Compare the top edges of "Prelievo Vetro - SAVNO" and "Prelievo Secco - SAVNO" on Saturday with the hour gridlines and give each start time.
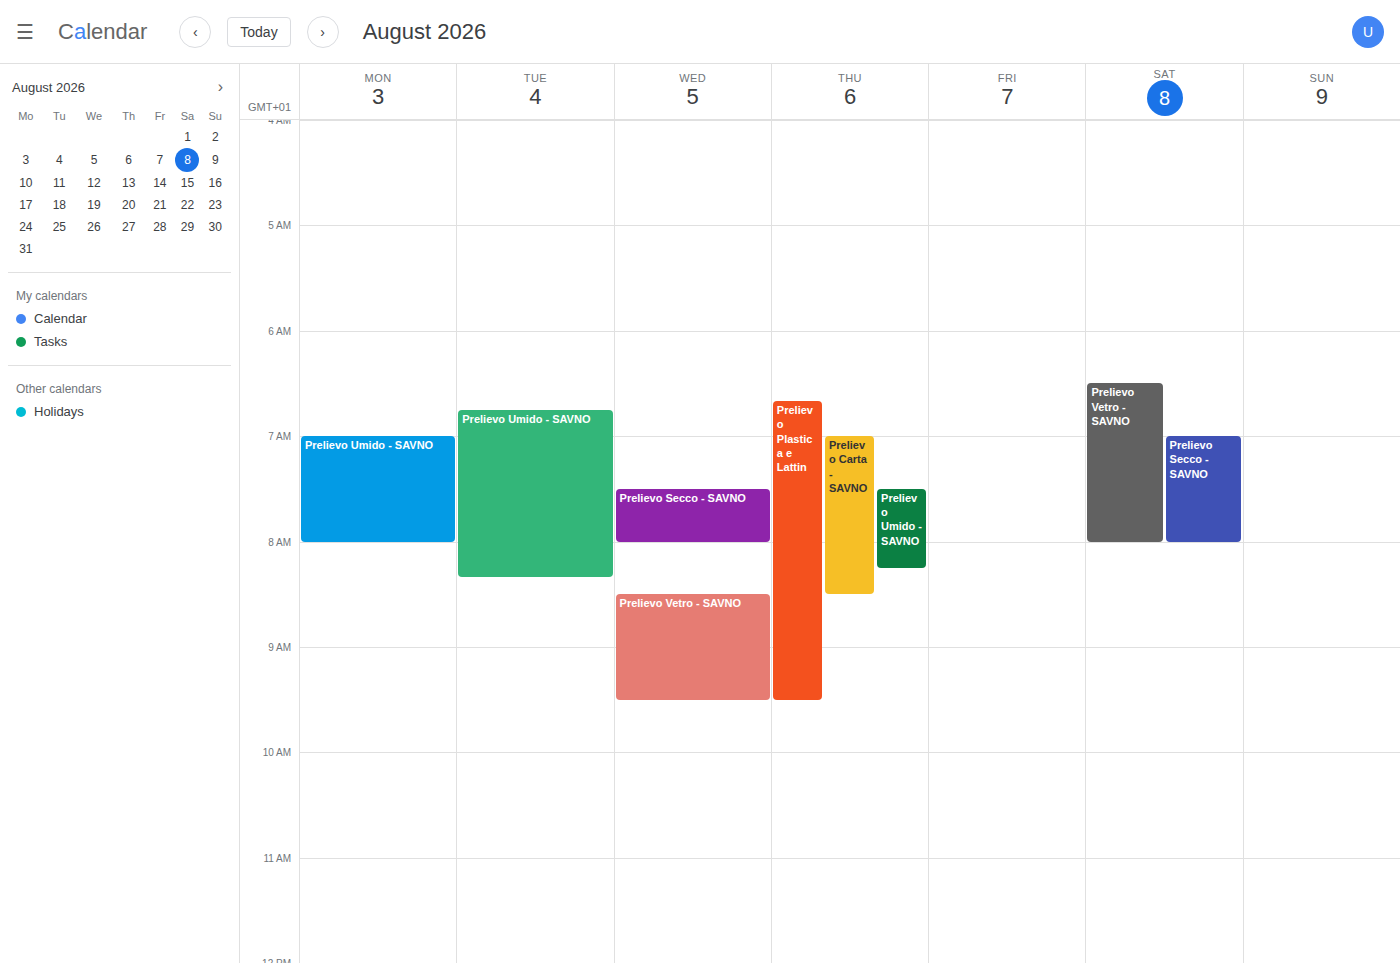
"Prelievo Vetro - SAVNO": 6:30 AM, halfway between the 6 AM and 7 AM lines. "Prelievo Secco - SAVNO": 7:00 AM, exactly on the 7 AM line.